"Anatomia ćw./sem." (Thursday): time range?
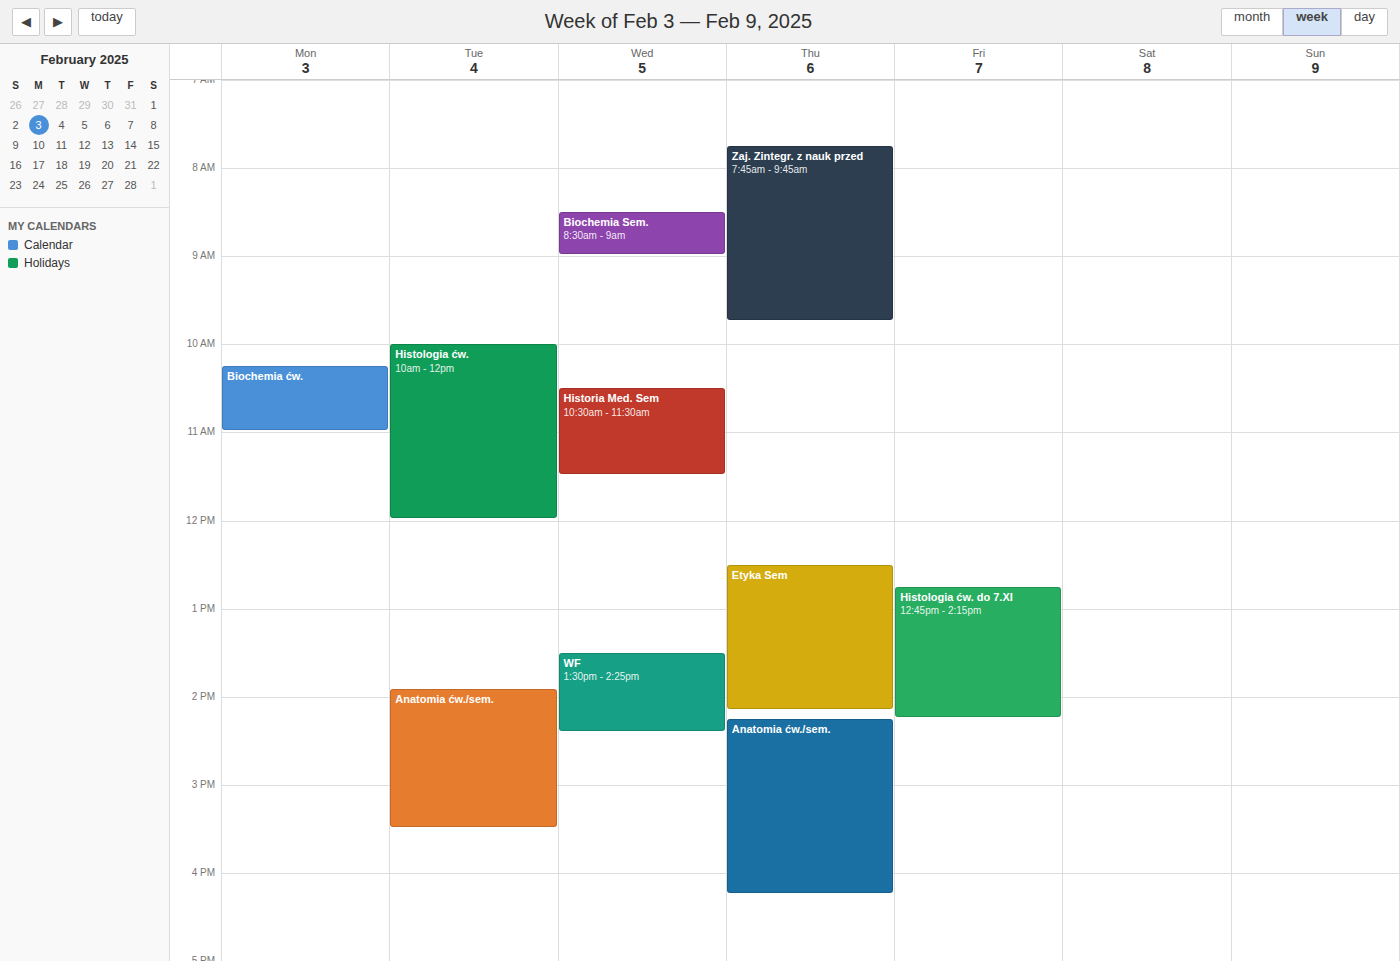
2:15 PM to 4:15 PM